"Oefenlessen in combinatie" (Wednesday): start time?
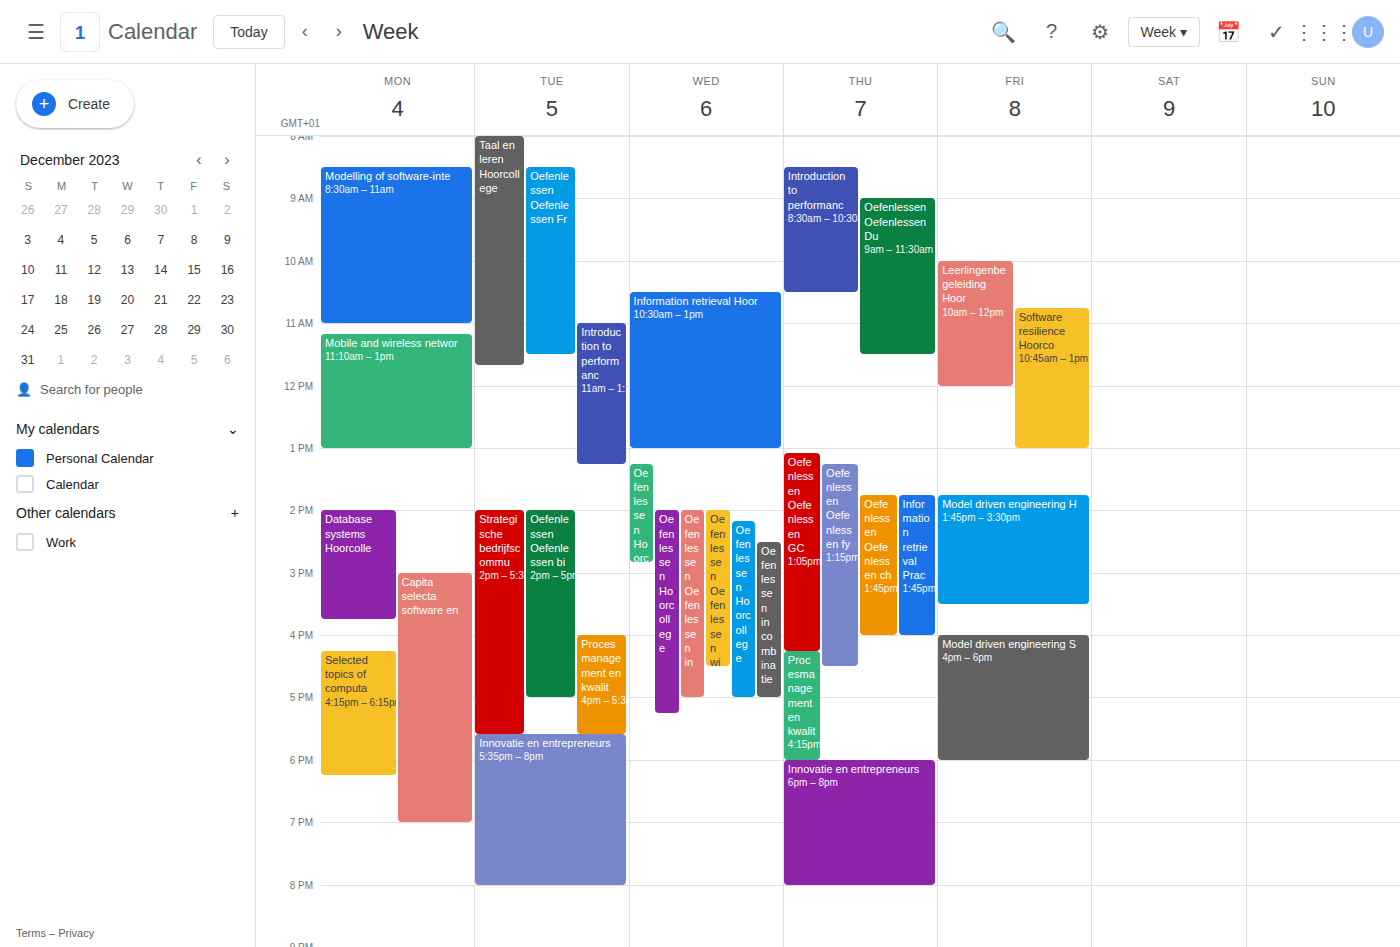
2:30 PM